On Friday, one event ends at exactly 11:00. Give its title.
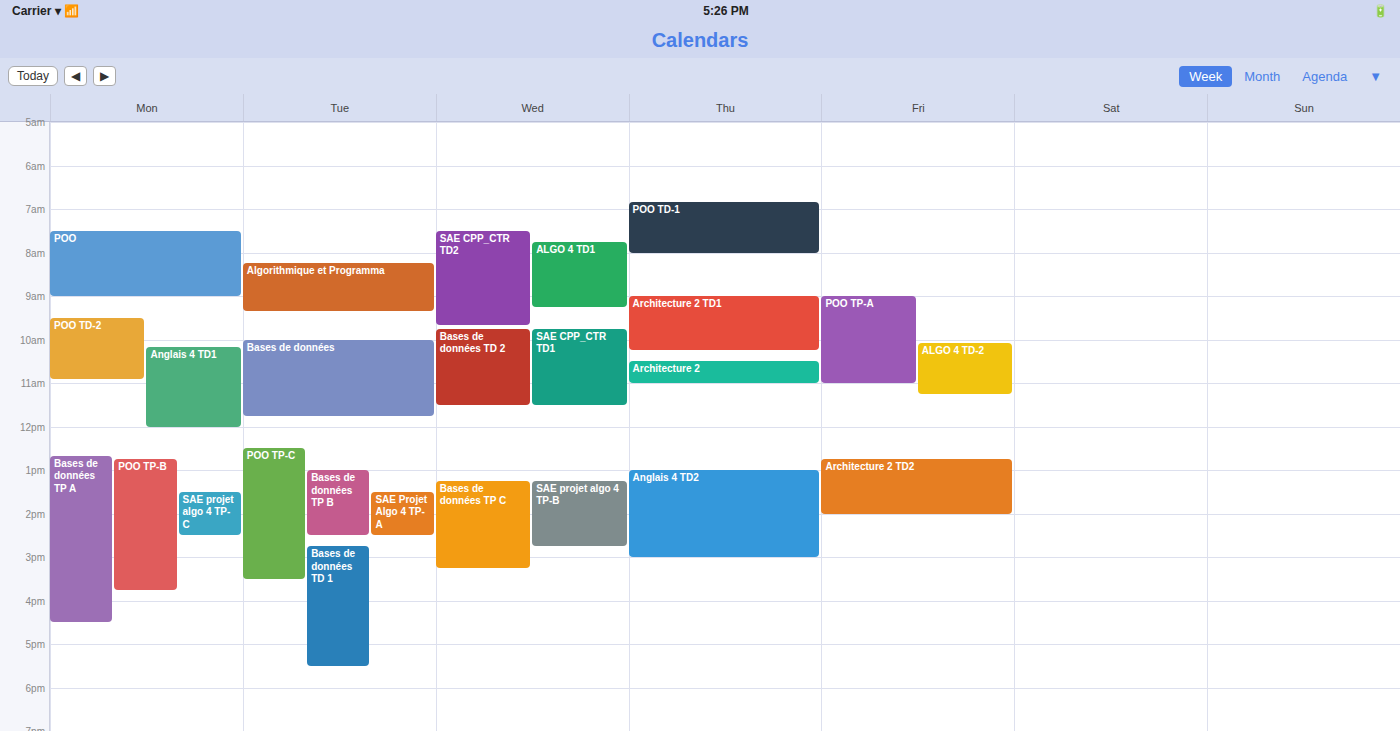
"POO TP-A"